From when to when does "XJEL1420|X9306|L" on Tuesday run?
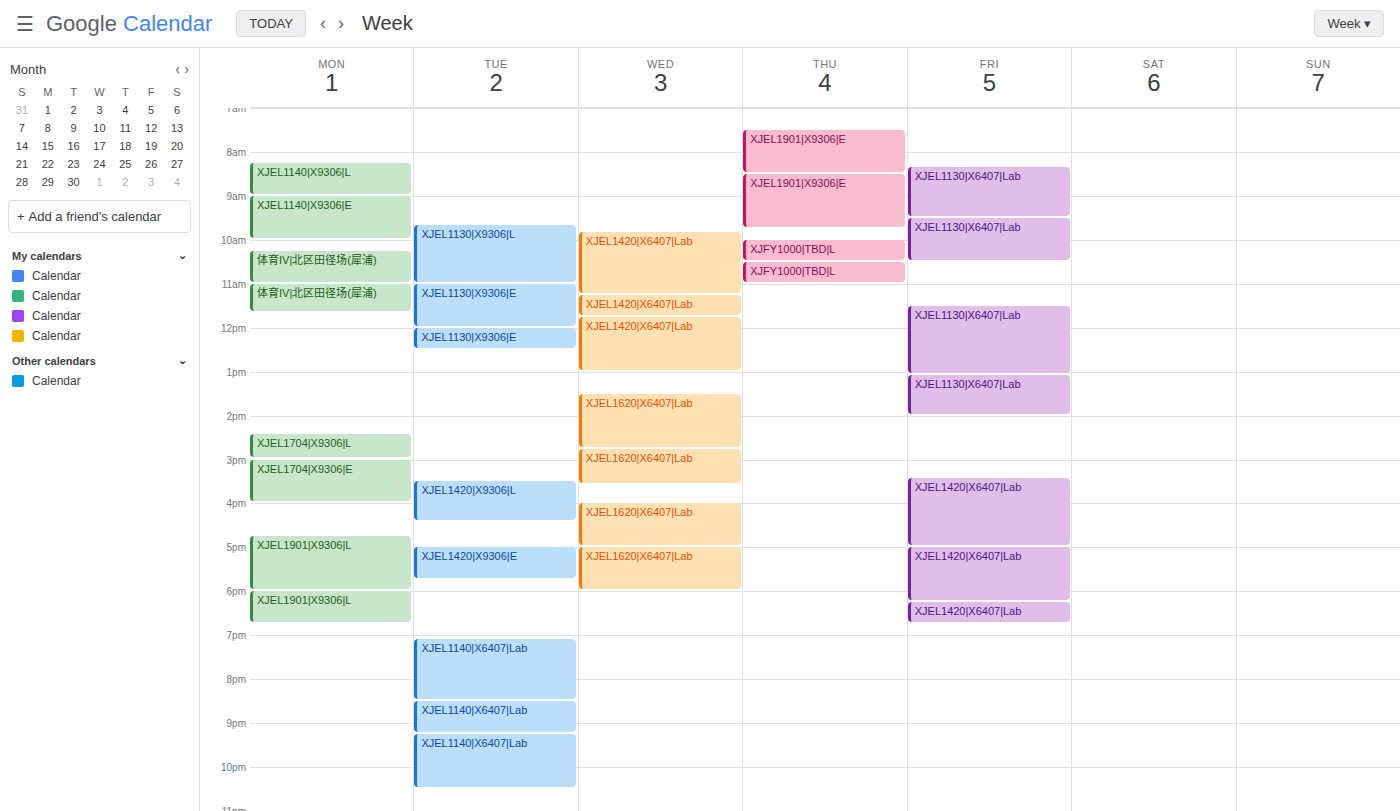
15:30 to 16:25